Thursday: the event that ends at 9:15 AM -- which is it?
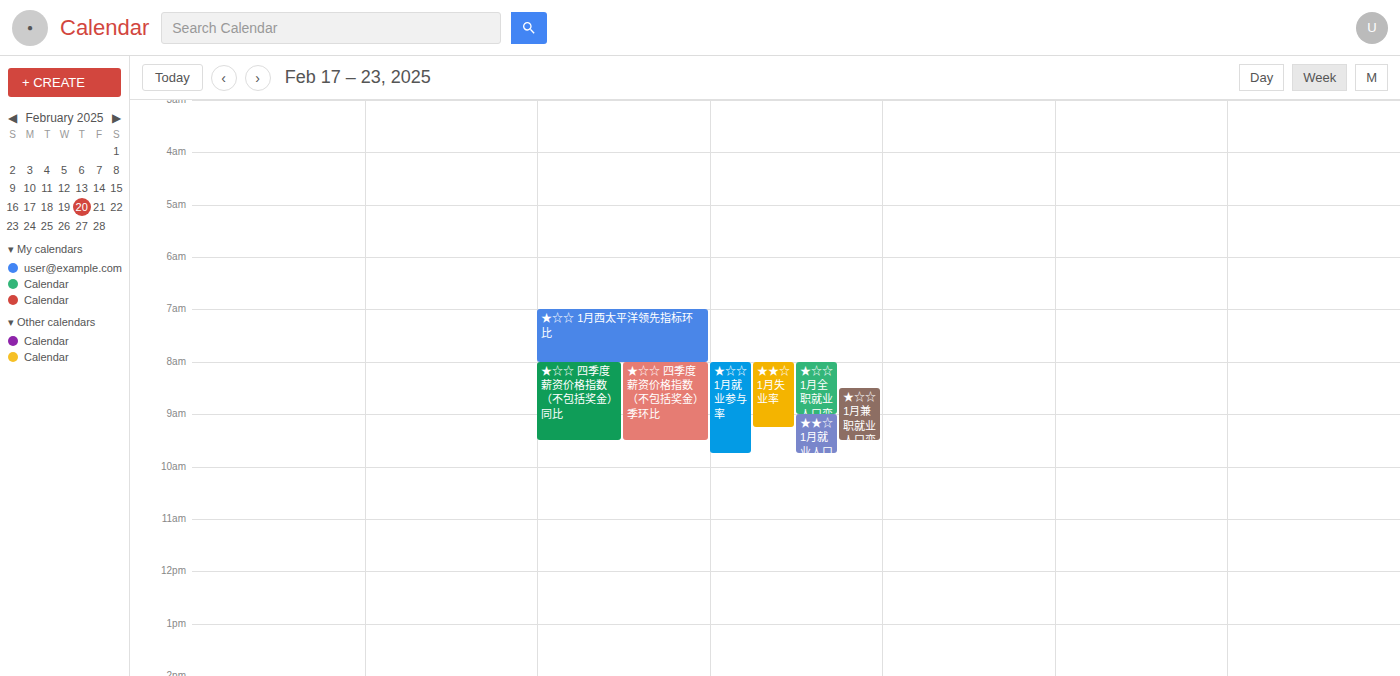
"★★☆ 1月失业率"